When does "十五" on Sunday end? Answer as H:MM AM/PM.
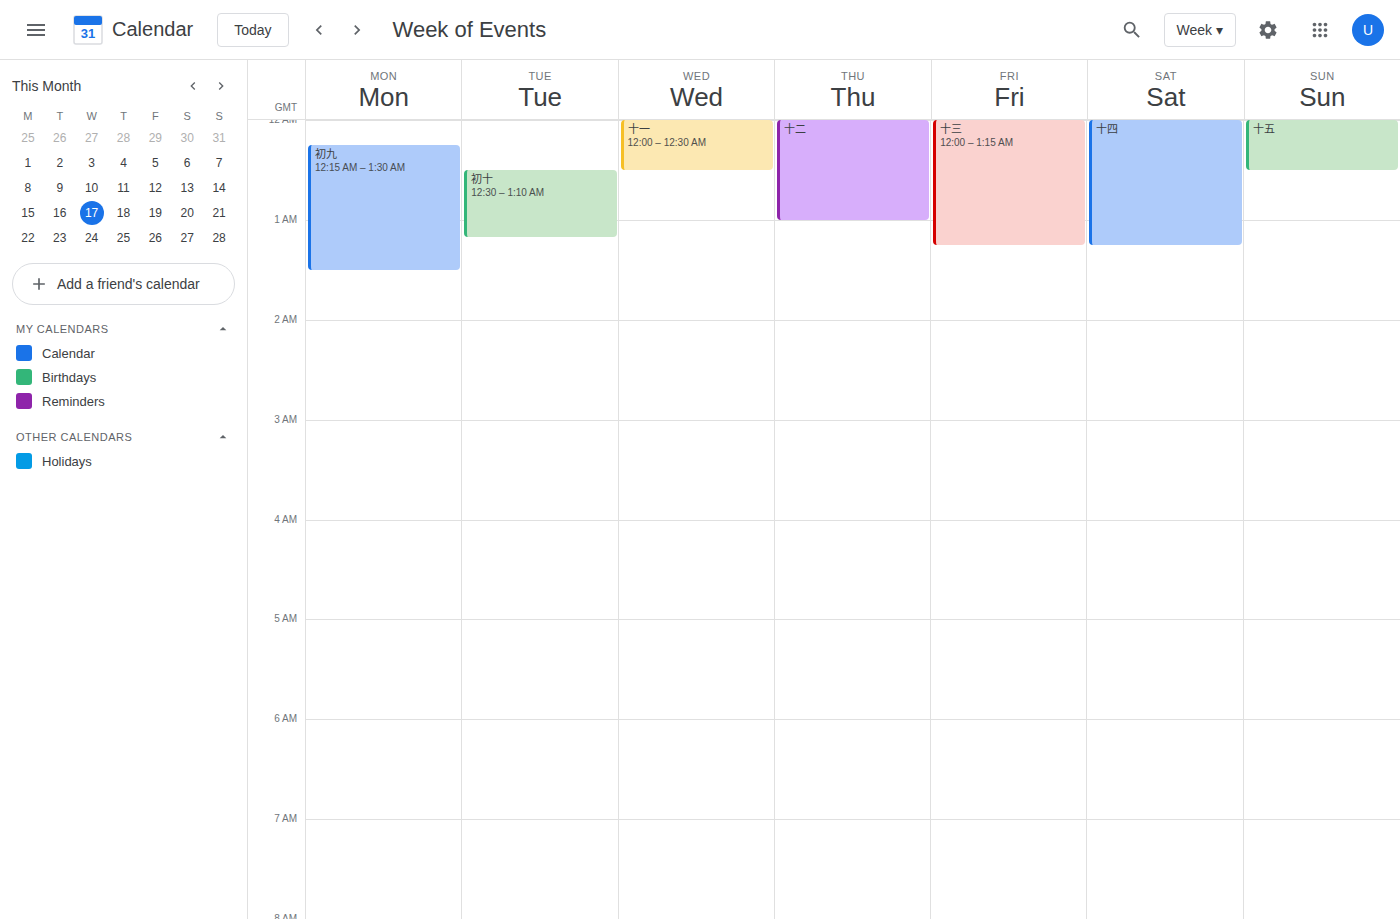
12:30 AM